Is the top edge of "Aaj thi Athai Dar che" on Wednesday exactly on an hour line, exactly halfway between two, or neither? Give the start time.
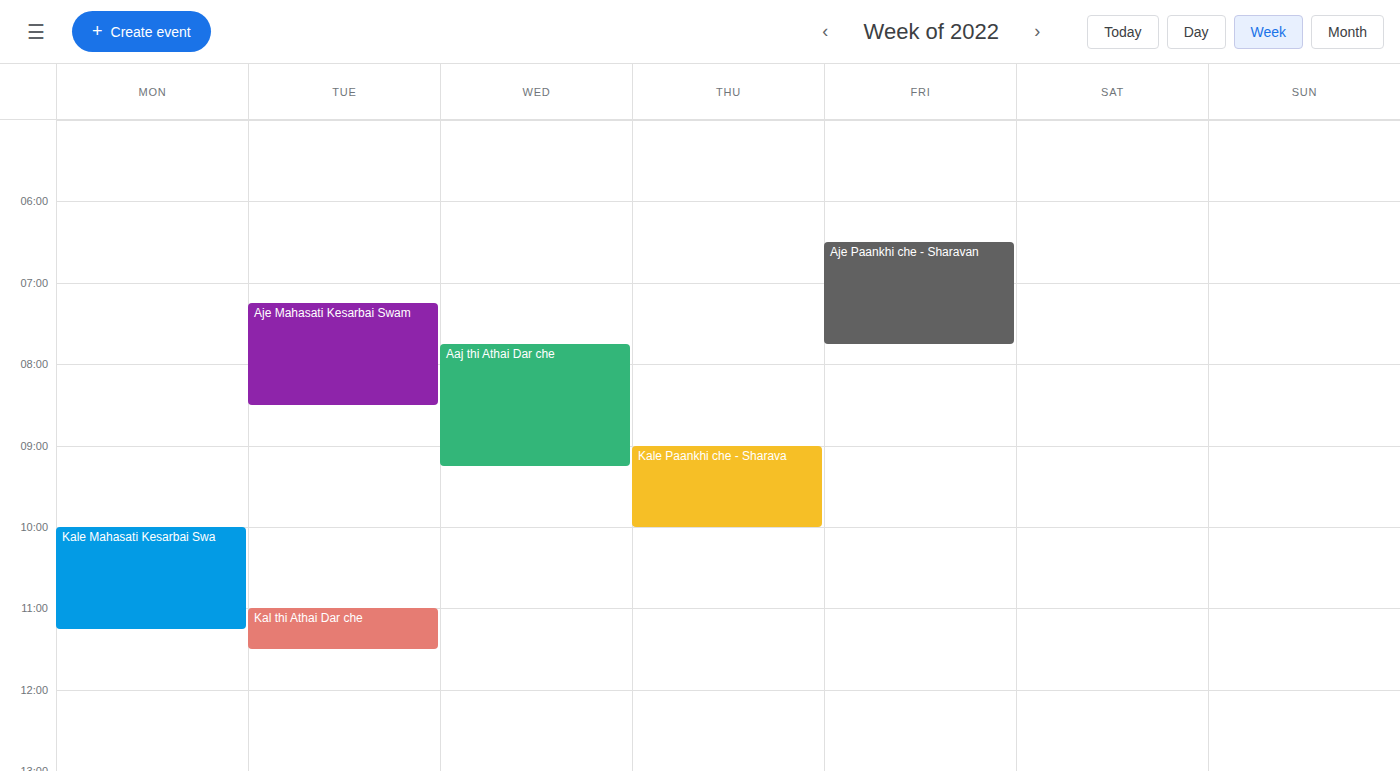
7:45 AM -- neither: three quarters of the way from the 7 AM line to the 8 AM line.